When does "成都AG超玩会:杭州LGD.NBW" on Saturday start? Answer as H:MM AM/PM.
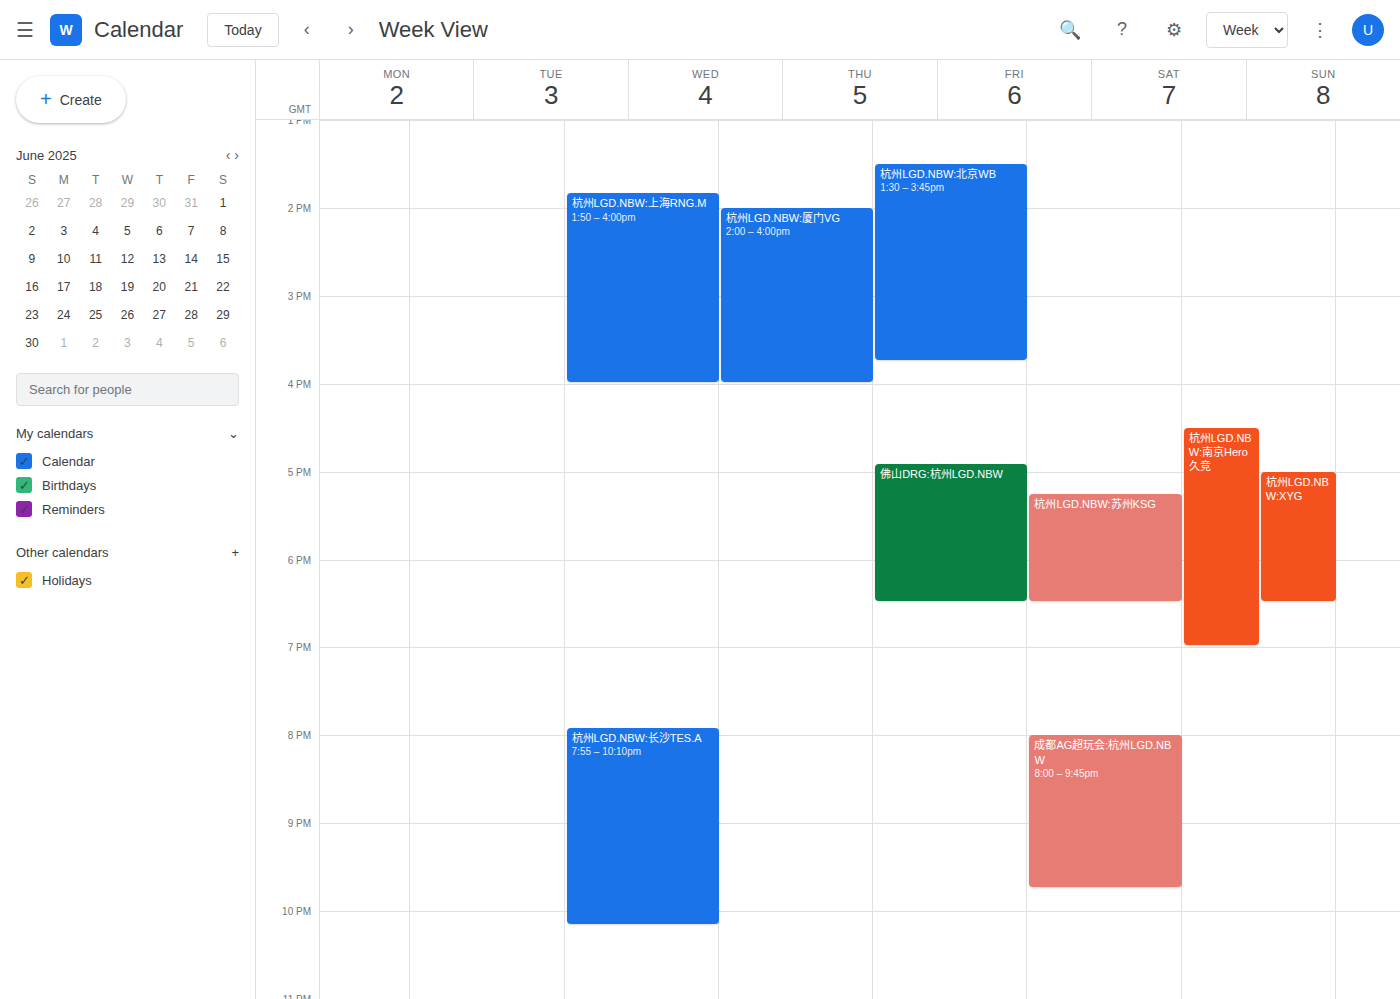
8:00 PM